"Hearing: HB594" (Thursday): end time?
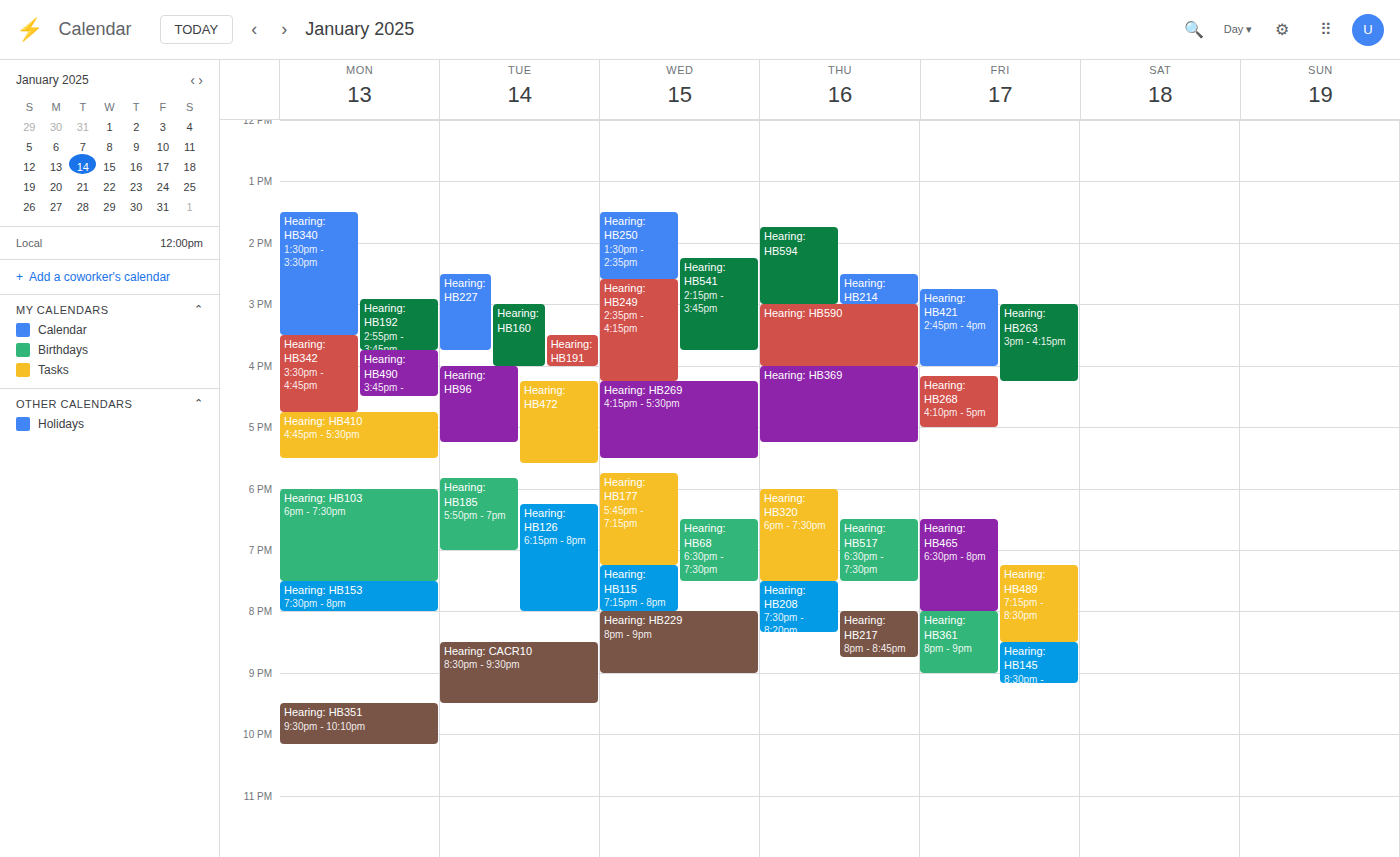
3:00 PM